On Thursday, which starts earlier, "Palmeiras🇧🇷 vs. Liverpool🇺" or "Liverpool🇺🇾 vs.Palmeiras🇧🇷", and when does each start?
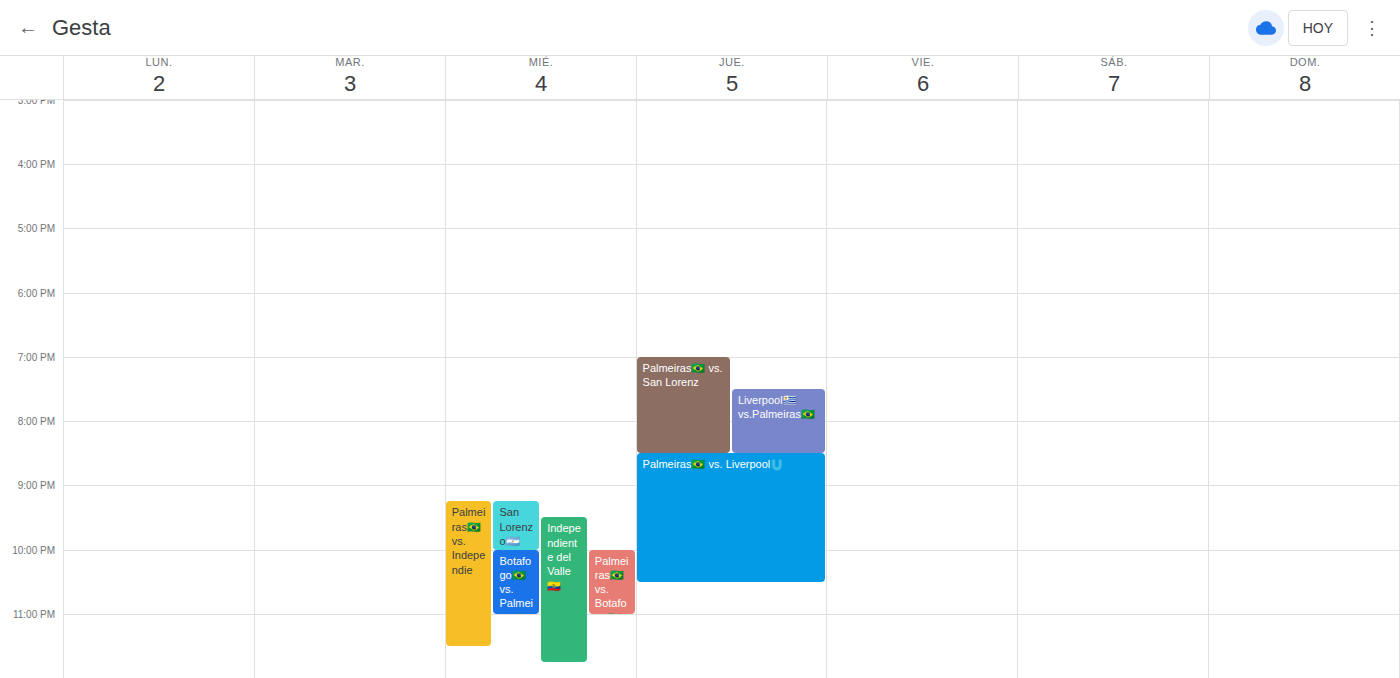
"Liverpool🇺🇾 vs.Palmeiras🇧🇷" 7:30 PM; "Palmeiras🇧🇷 vs. Liverpool🇺" 8:30 PM.